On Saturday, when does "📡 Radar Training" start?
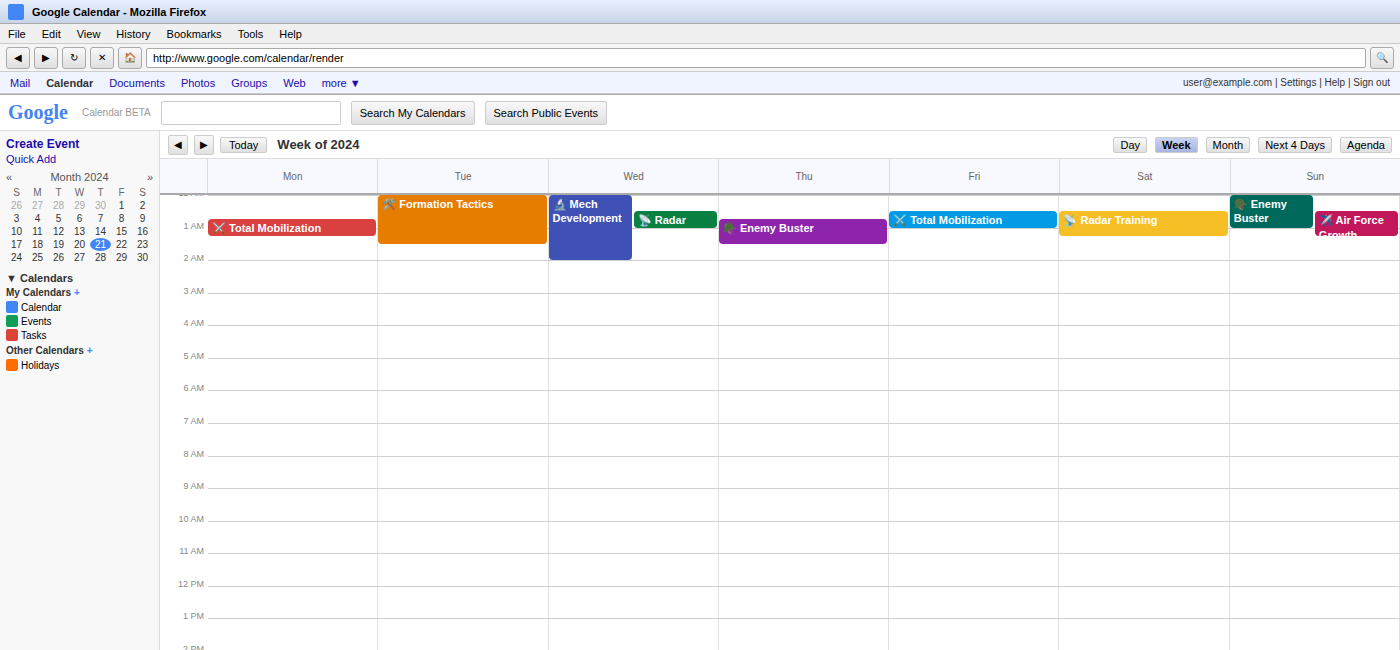
12:30 AM